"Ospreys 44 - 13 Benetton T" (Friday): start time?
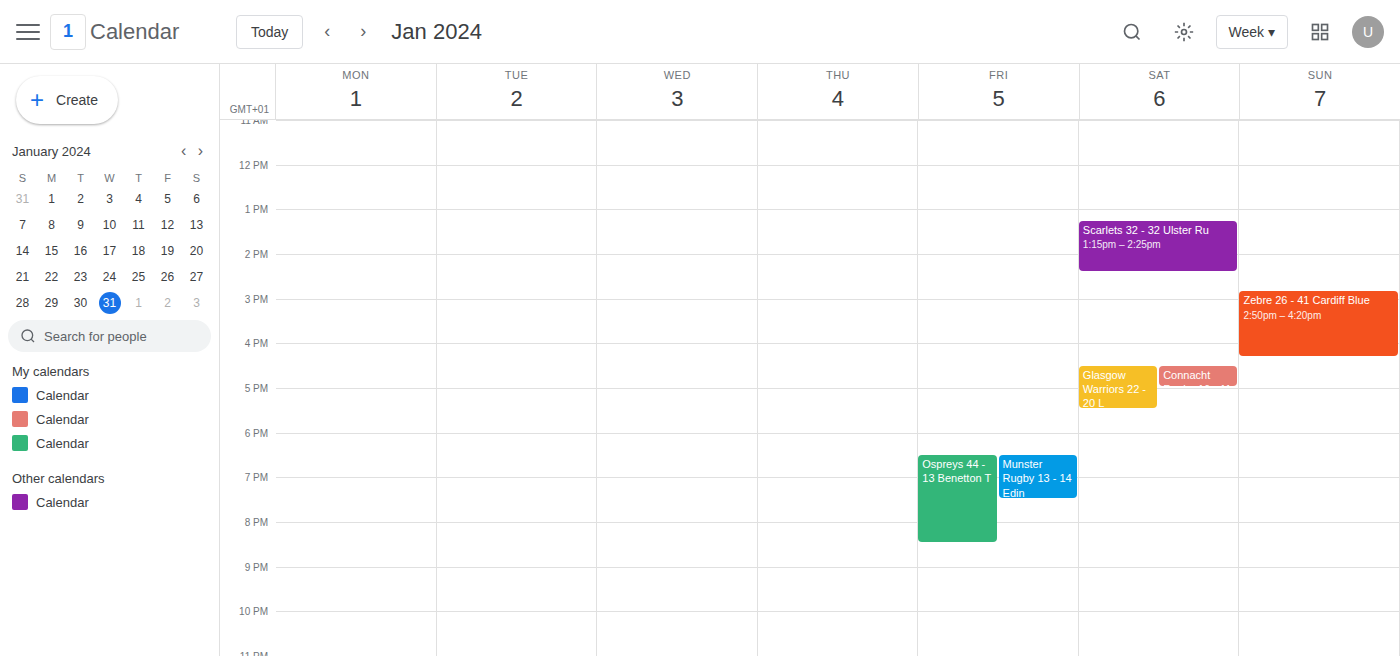
18:30